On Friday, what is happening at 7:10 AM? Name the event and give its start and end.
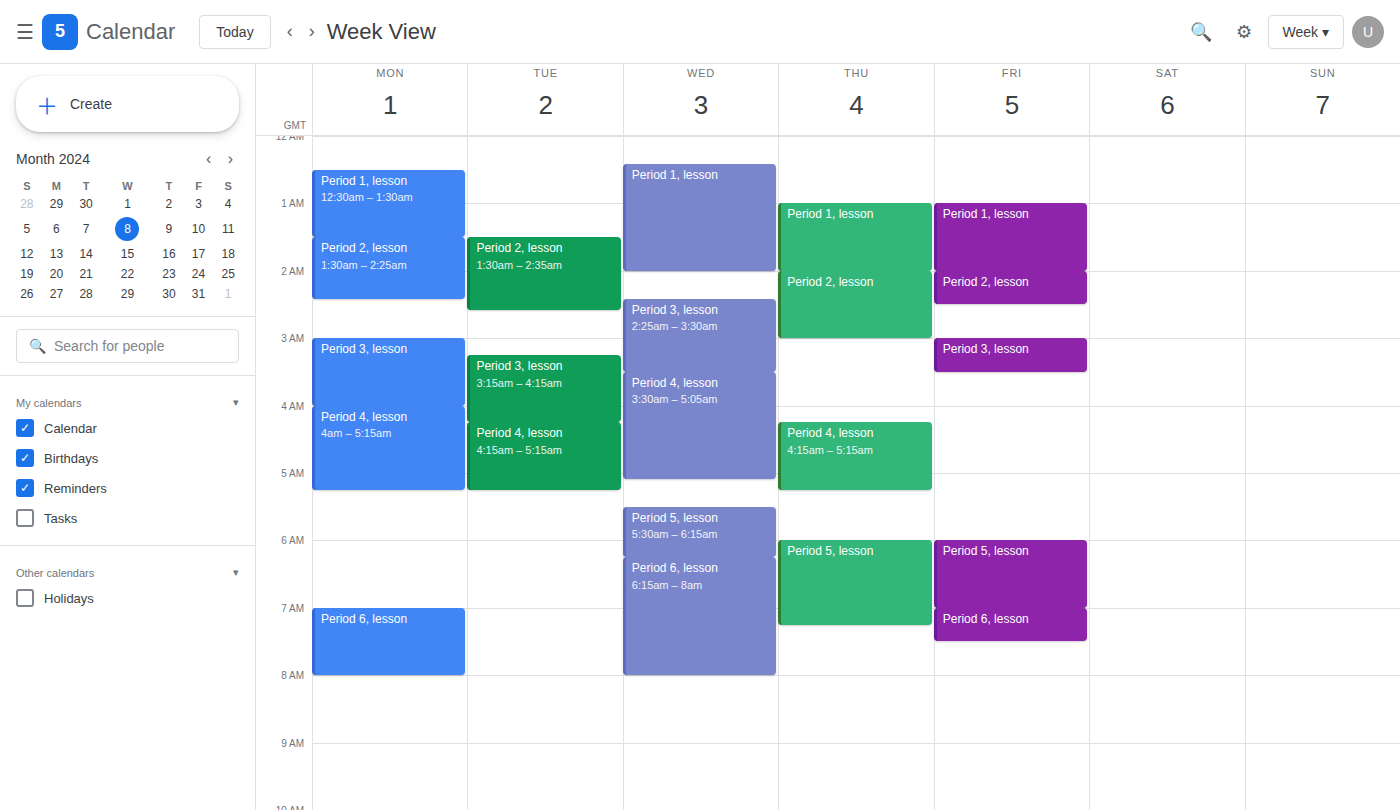
"Period 6, lesson", 7:00 AM to 7:30 AM